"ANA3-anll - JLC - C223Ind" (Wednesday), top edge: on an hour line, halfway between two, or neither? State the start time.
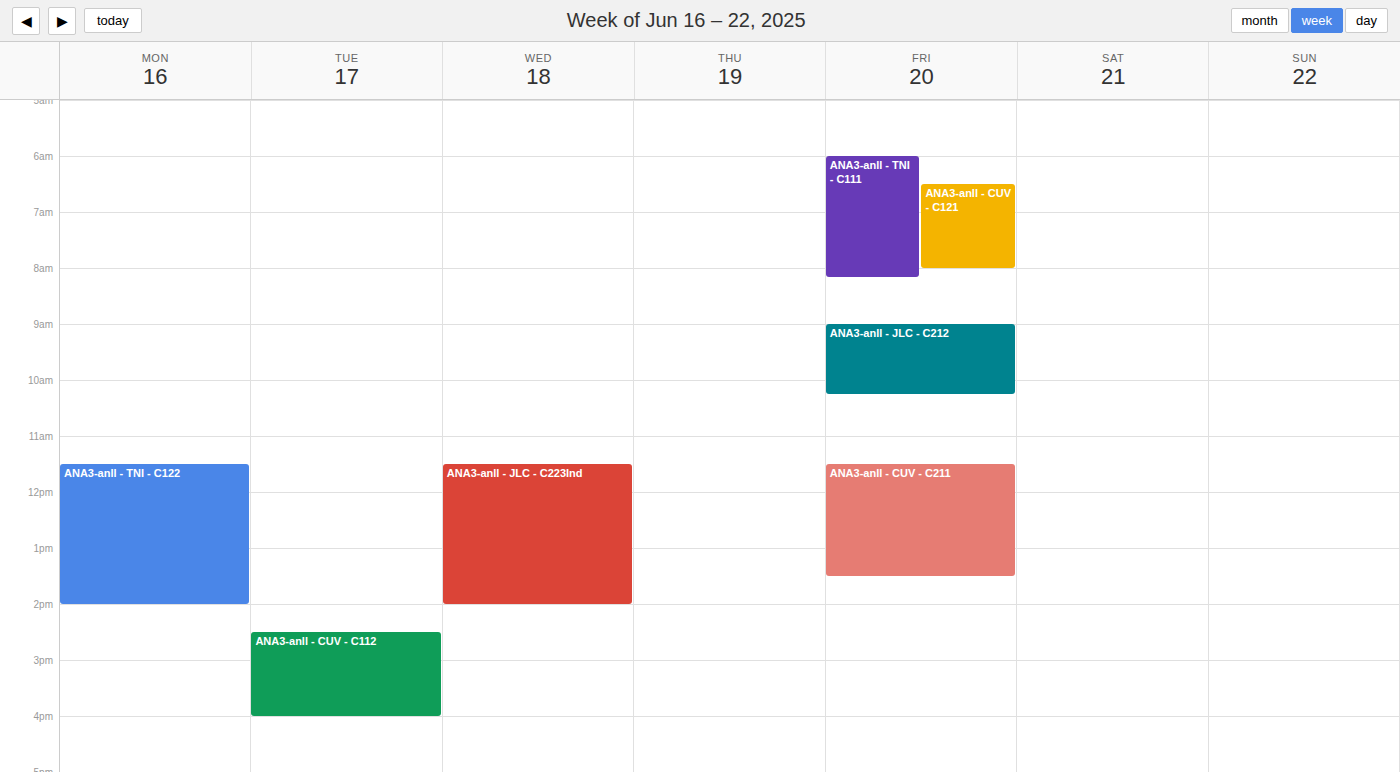
11:30 AM -- halfway between the 11 AM and 12 PM lines.